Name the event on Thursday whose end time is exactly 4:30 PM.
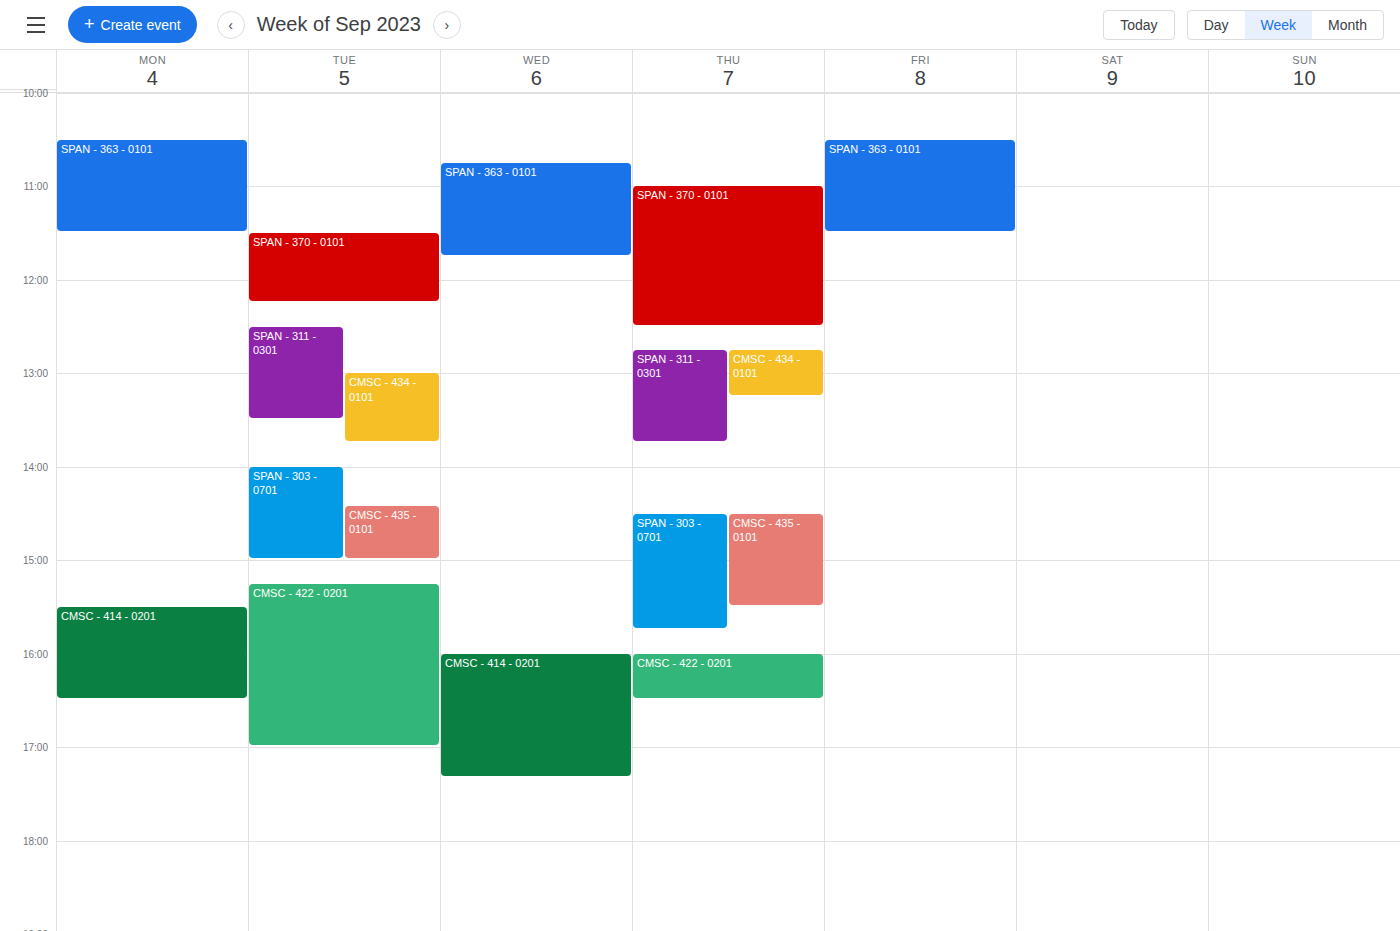
"CMSC - 422 - 0201"